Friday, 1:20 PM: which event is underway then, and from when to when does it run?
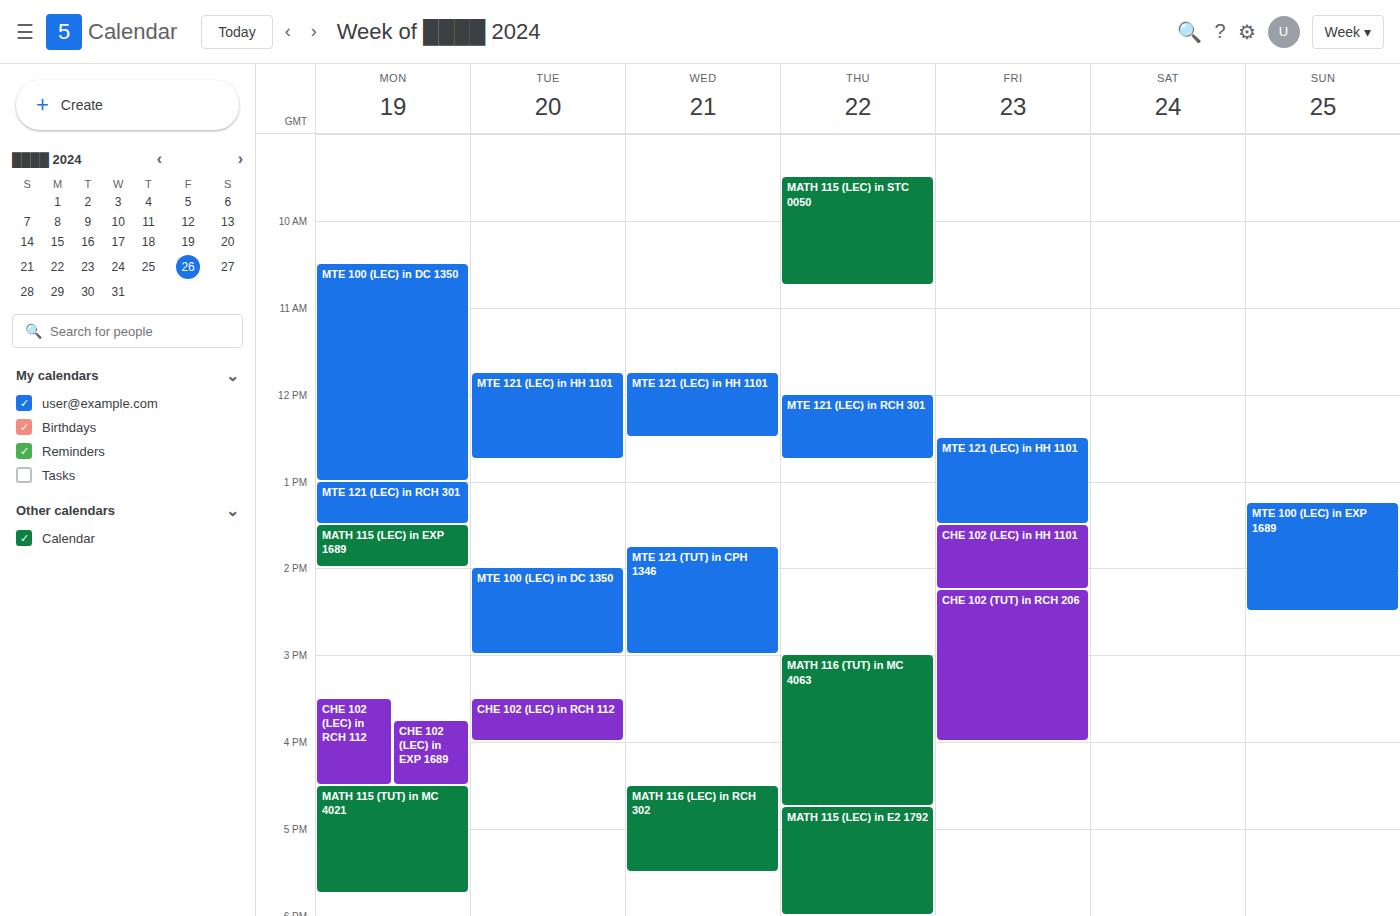
"MTE 121 (LEC) in HH 1101", 12:30 PM to 1:30 PM